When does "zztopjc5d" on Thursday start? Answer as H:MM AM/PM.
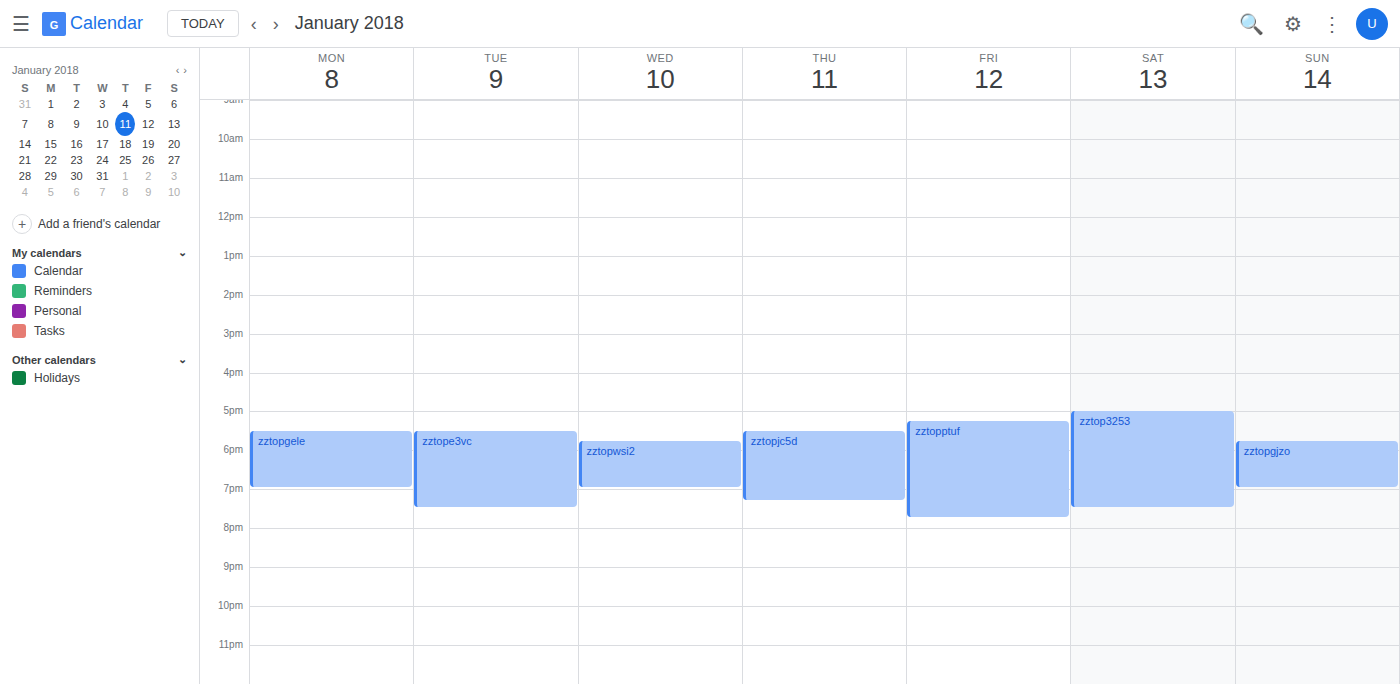
5:30 PM